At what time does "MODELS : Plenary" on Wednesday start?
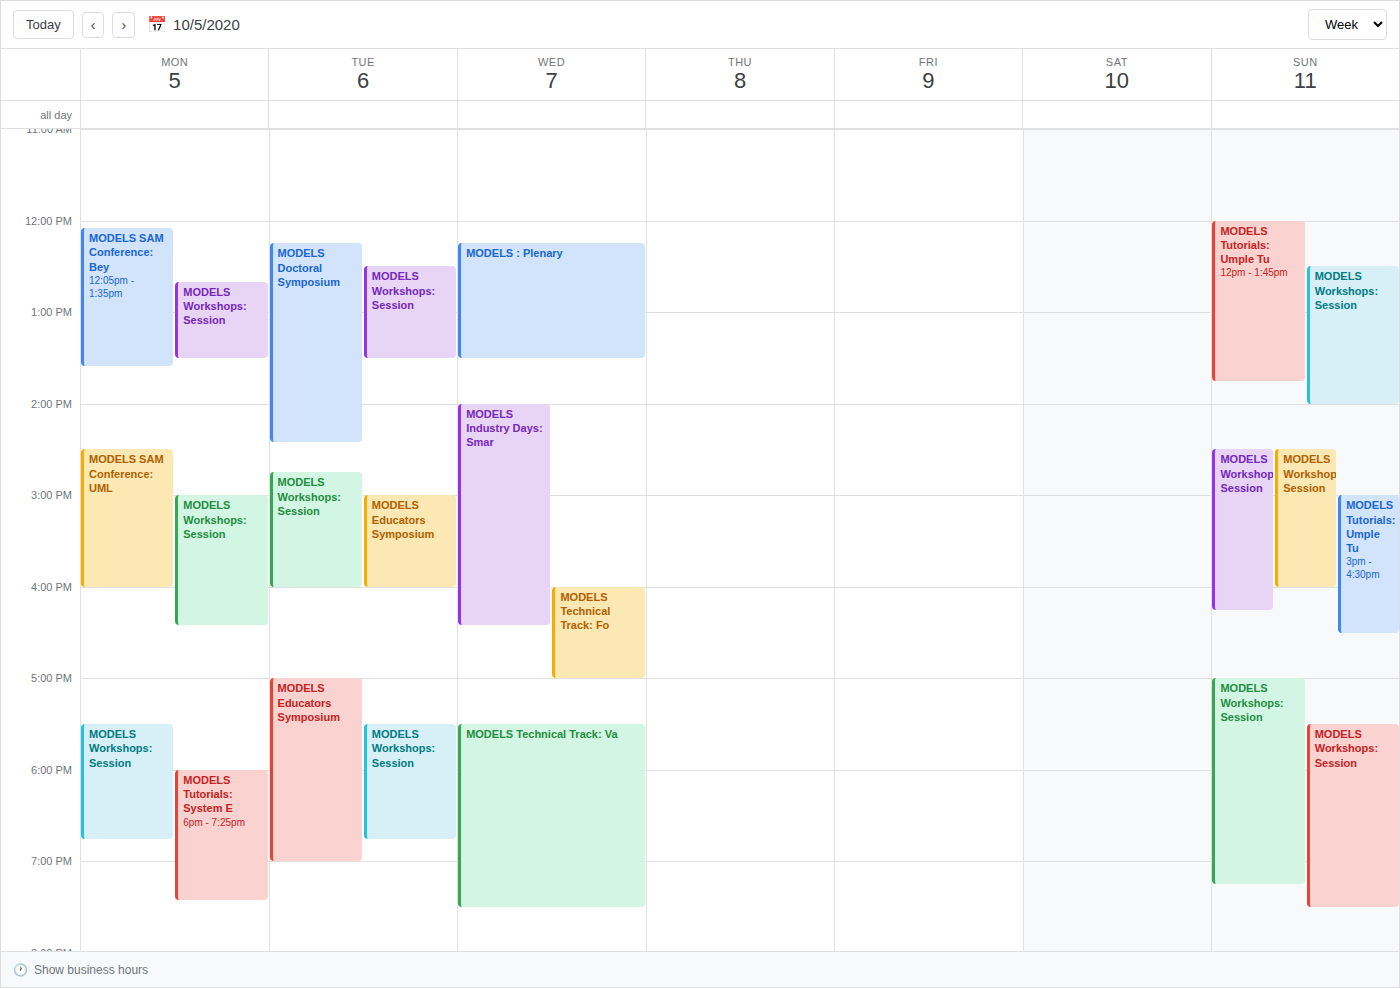
12:15 PM